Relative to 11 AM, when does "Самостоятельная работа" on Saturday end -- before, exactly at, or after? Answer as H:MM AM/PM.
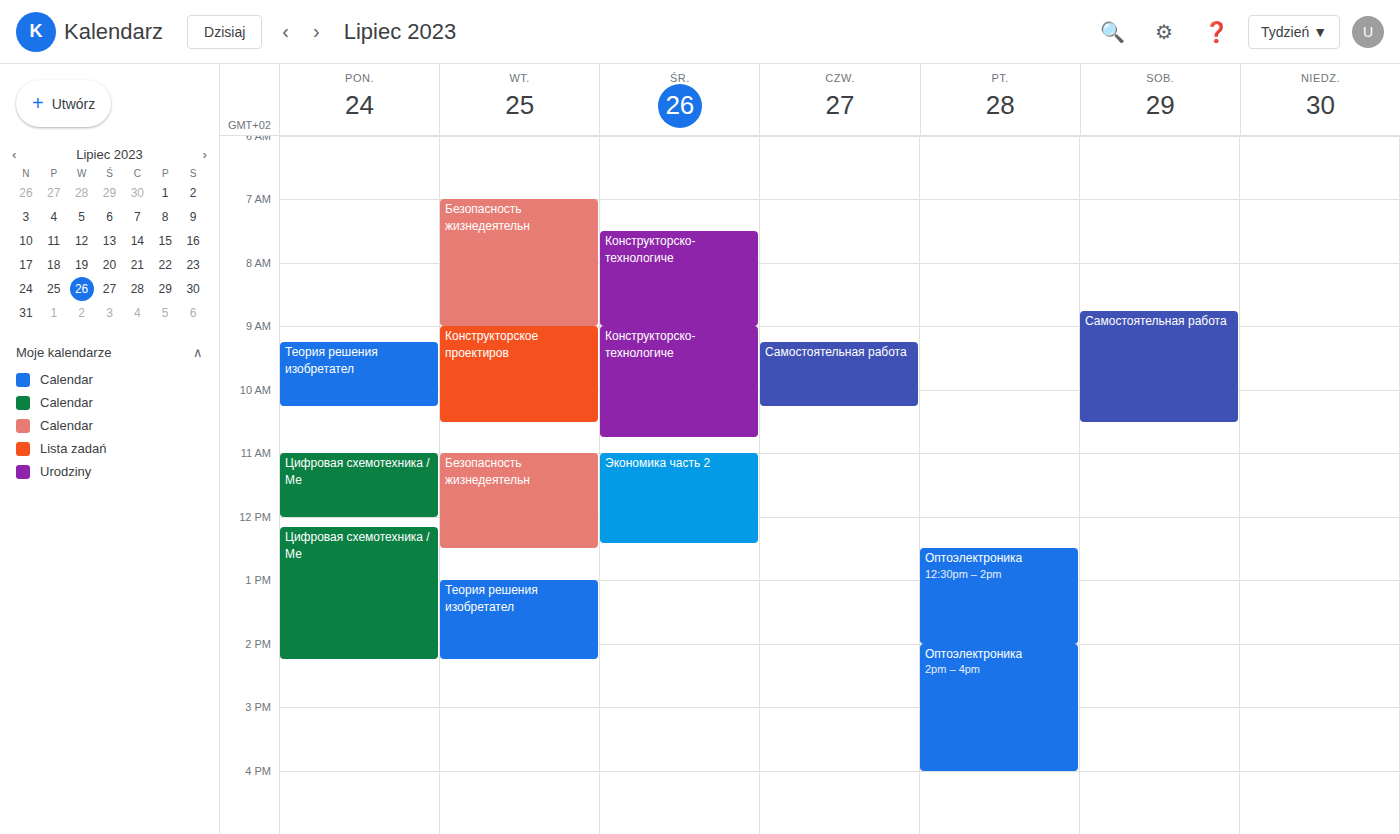
10:30 AM -- before 11 AM, 30 minutes above the 11 AM line.